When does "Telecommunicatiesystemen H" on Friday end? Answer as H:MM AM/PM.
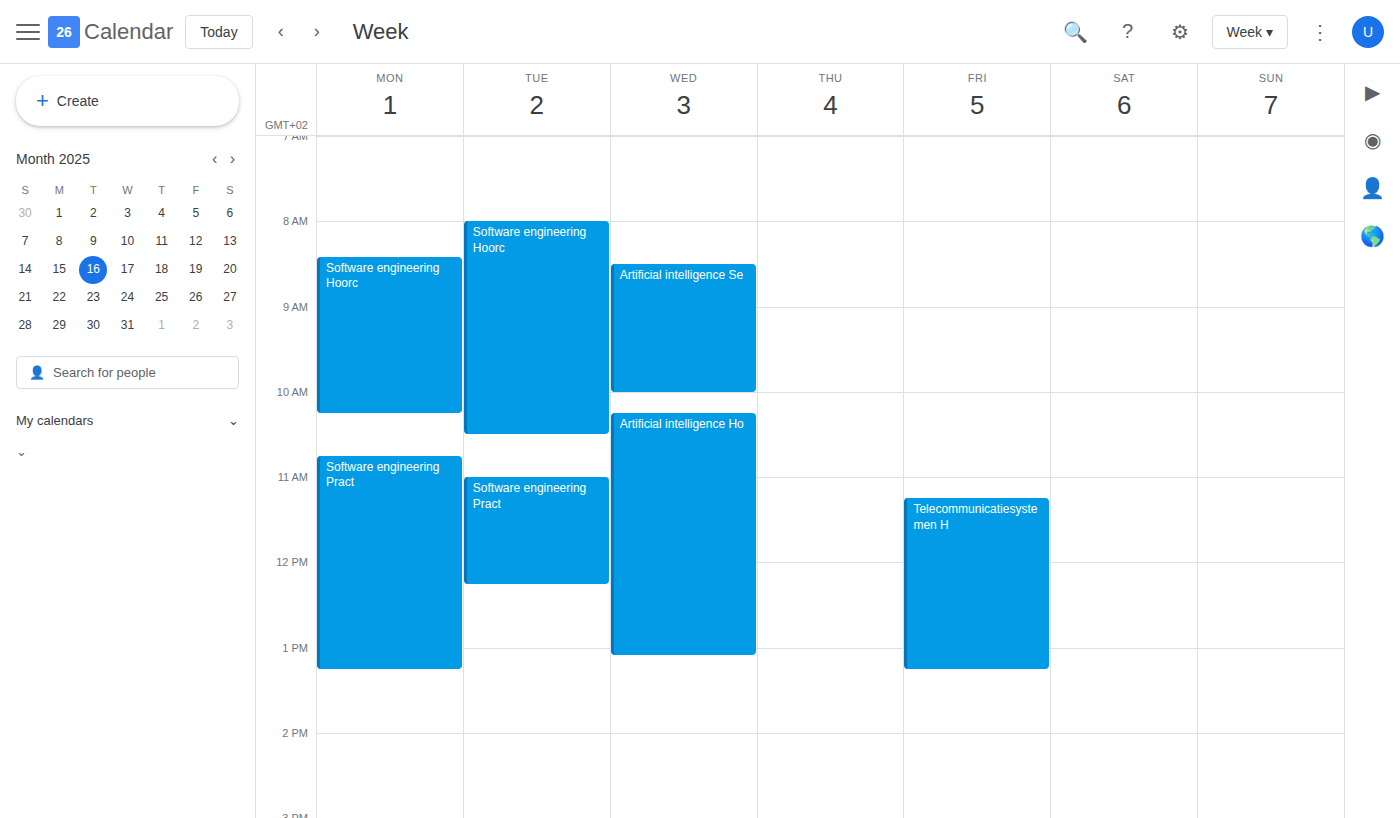
1:15 PM